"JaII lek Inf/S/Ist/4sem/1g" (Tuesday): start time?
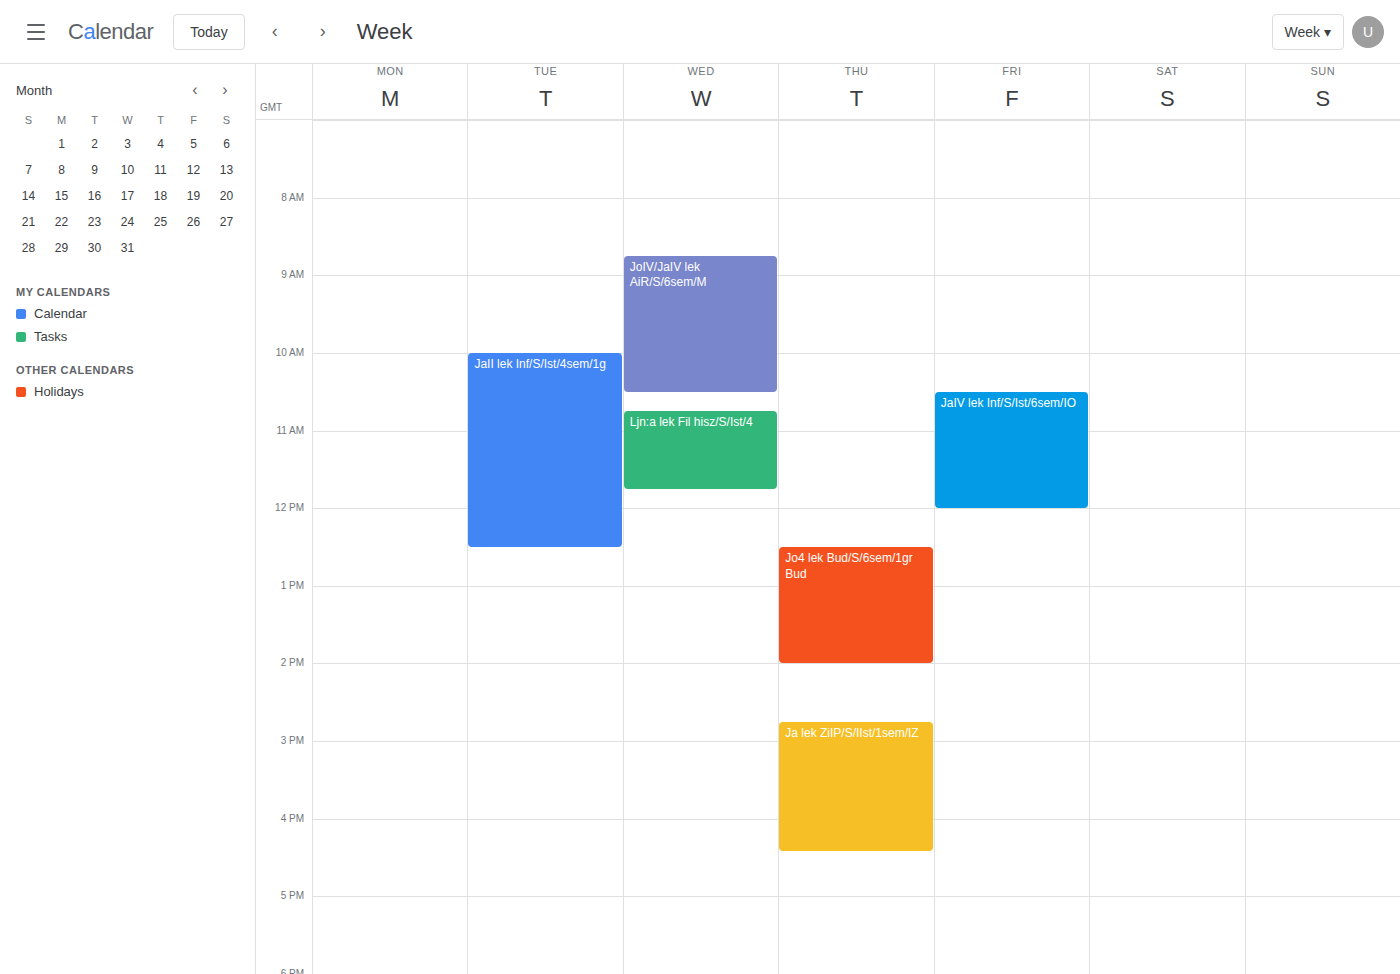
10:00 AM